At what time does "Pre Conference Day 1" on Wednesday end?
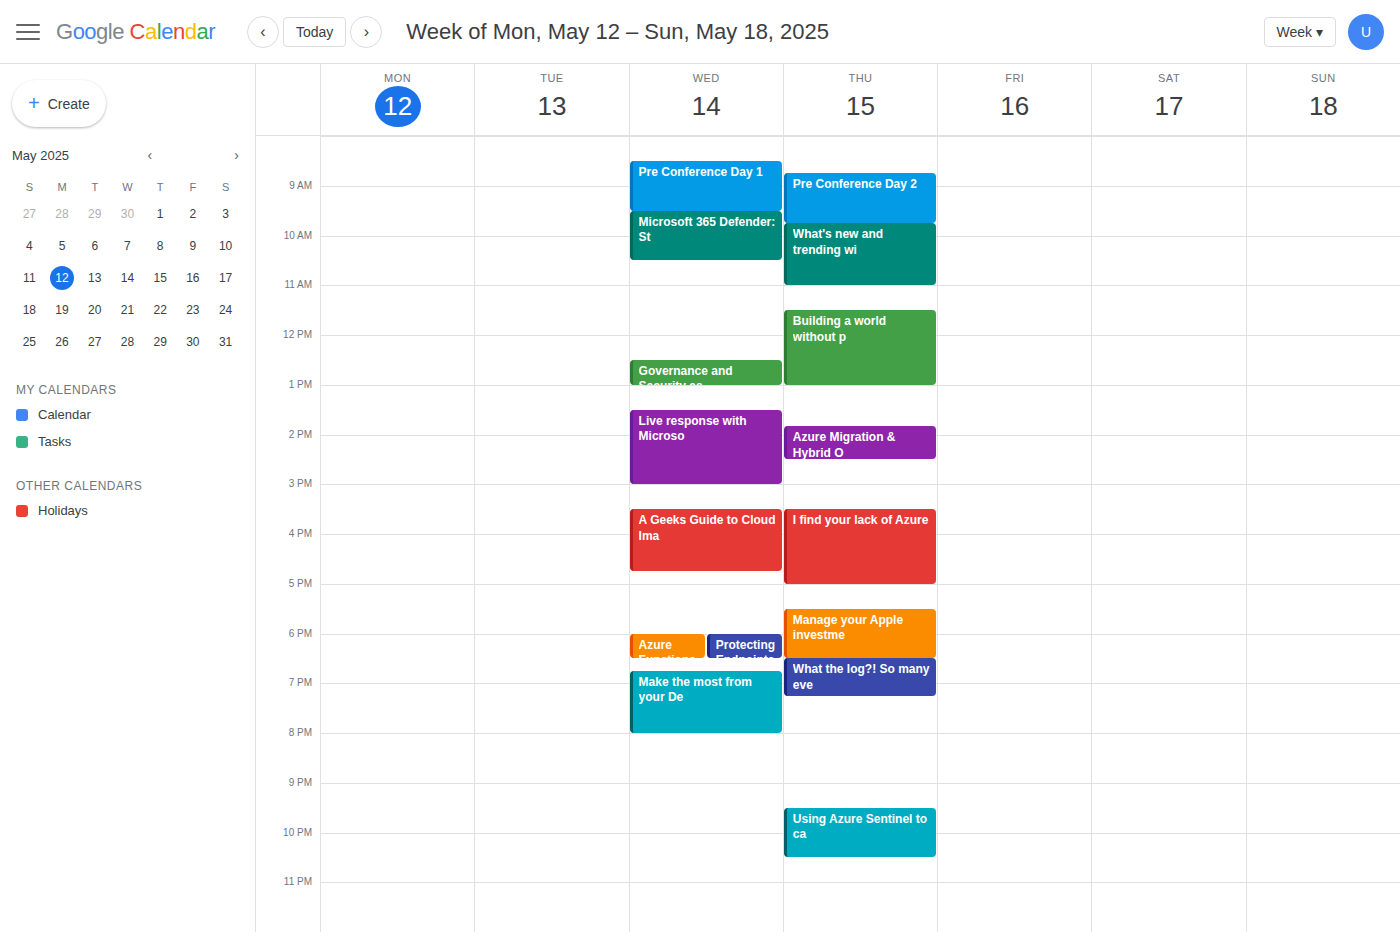
9:30 AM